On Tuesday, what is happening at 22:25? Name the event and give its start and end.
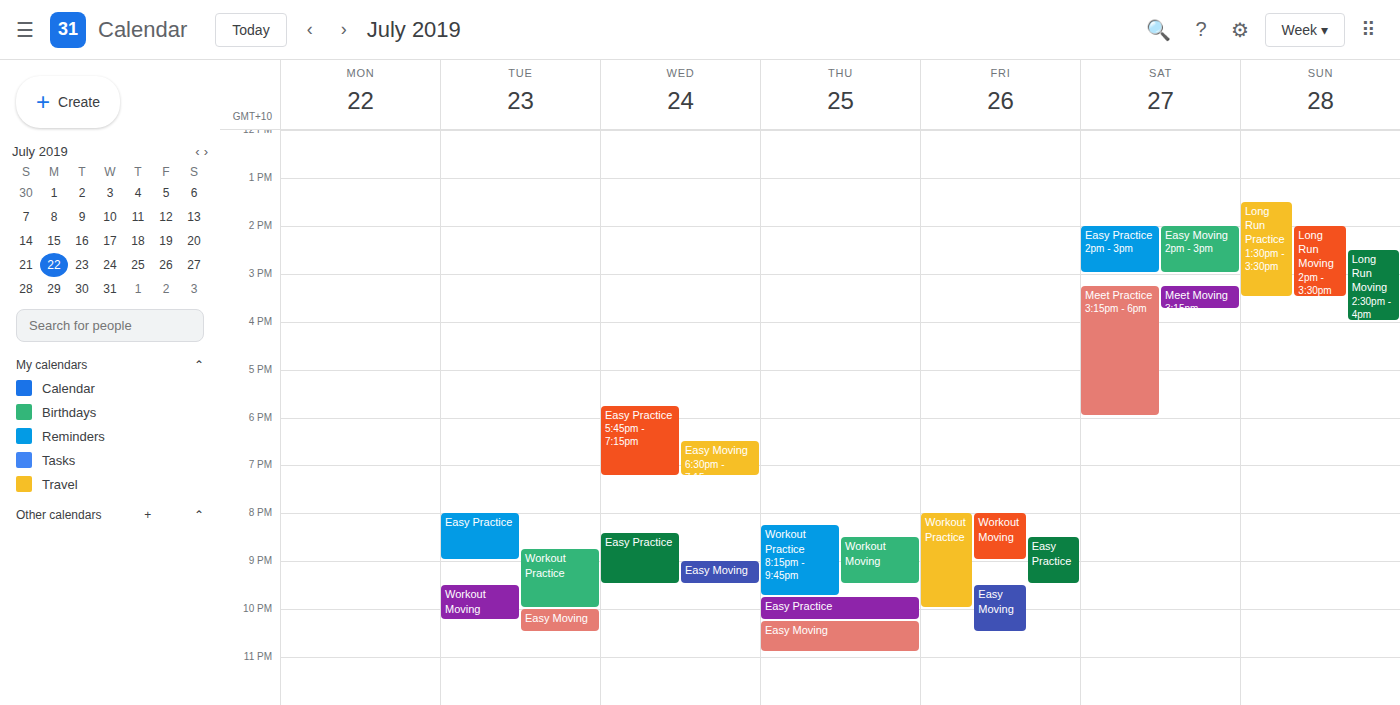
"Easy Moving", 22:00 to 22:30